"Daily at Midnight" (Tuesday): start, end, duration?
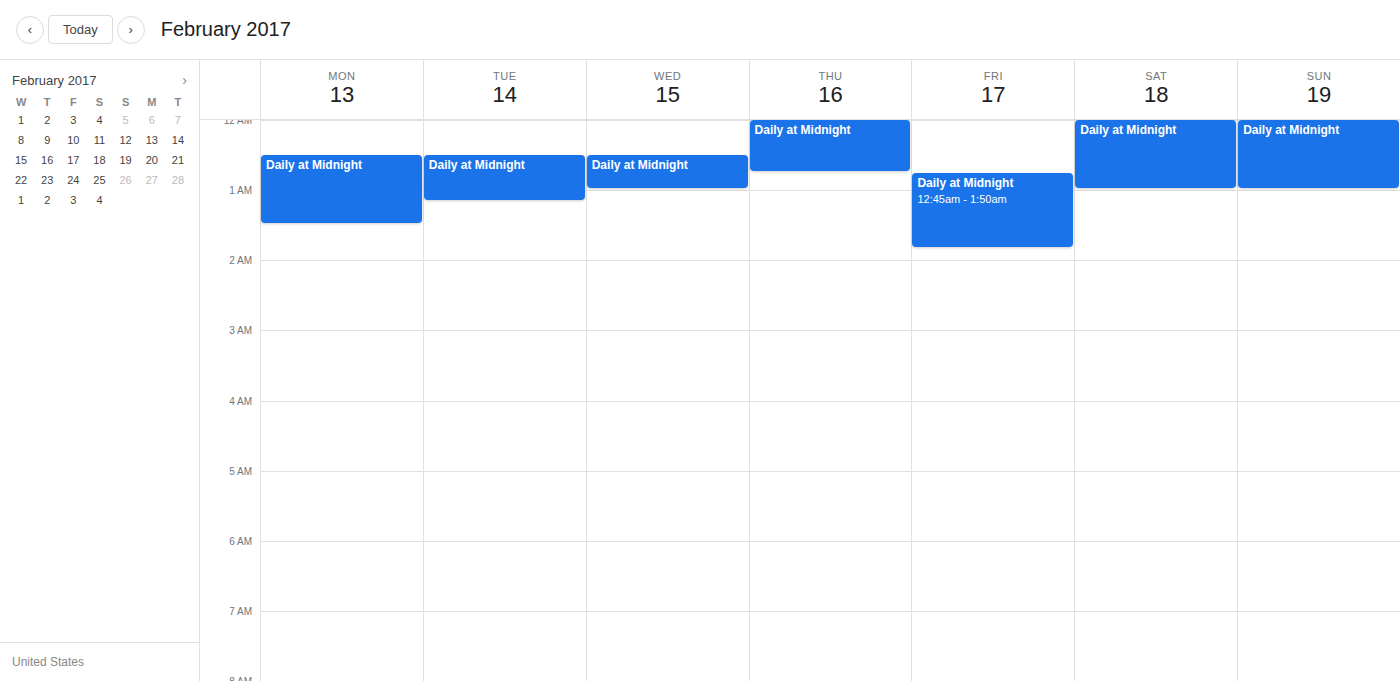
12:30 AM to 1:10 AM, 40 minutes